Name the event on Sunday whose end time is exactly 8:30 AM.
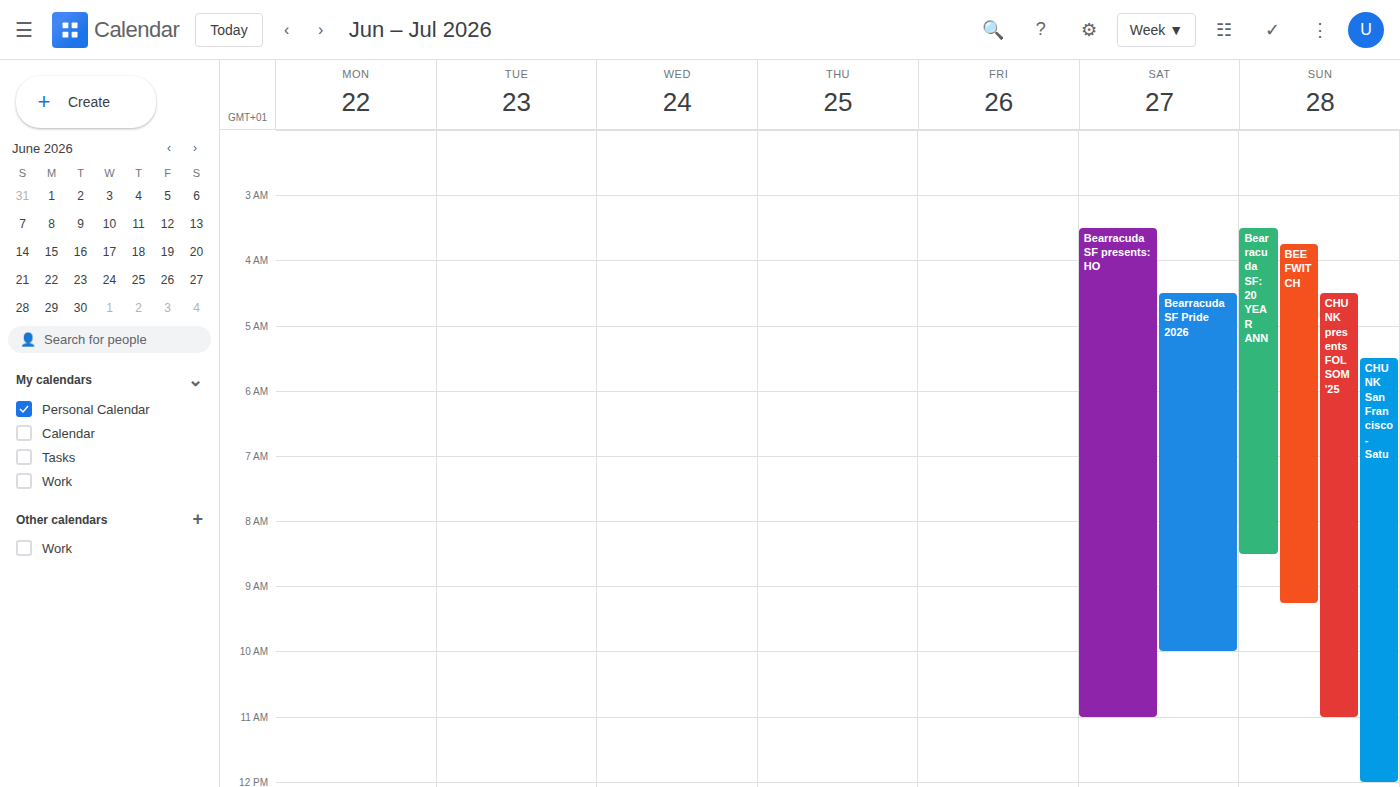
"Bearracuda SF: 20 YEAR ANN"